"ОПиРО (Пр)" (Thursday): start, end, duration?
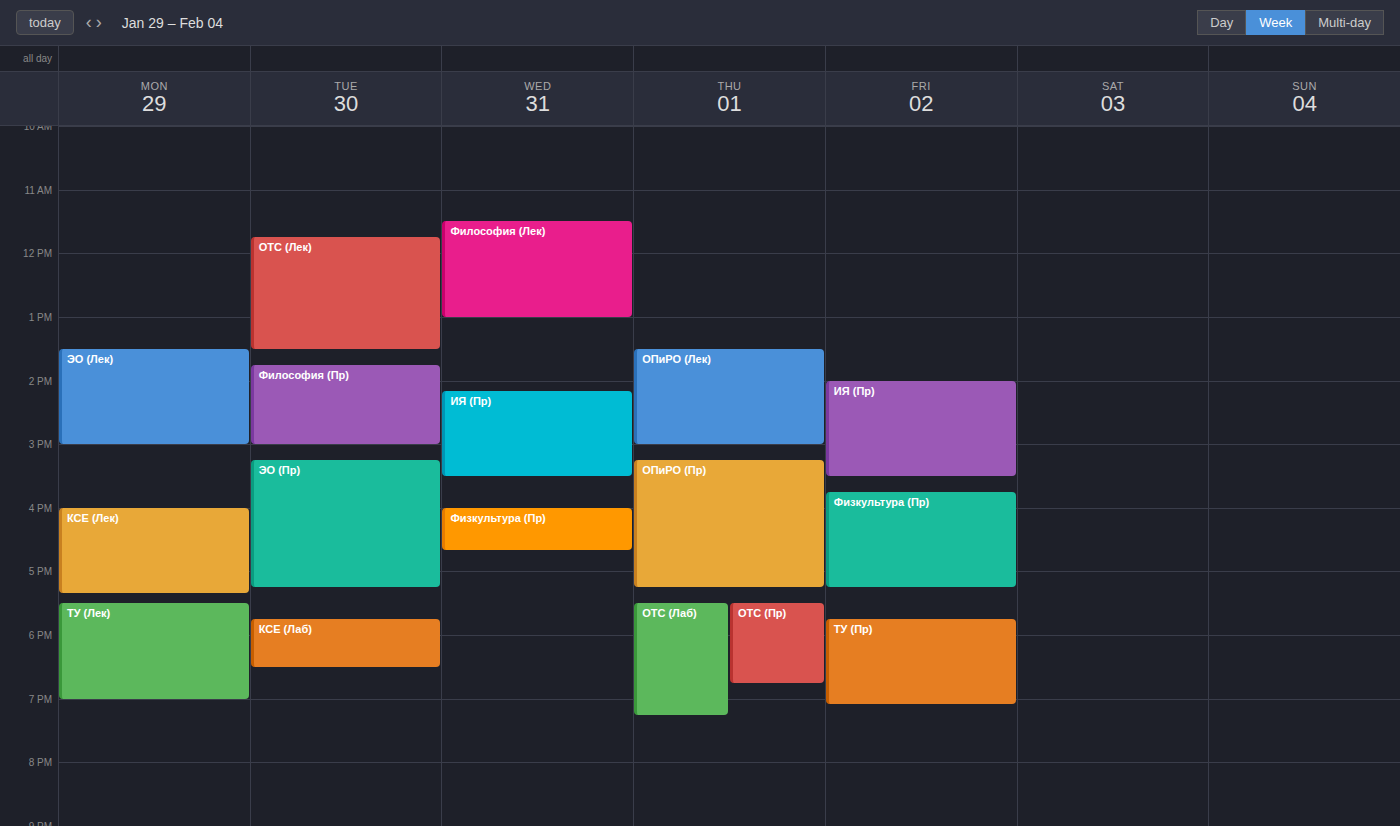
15:15 to 17:15, 2 hours